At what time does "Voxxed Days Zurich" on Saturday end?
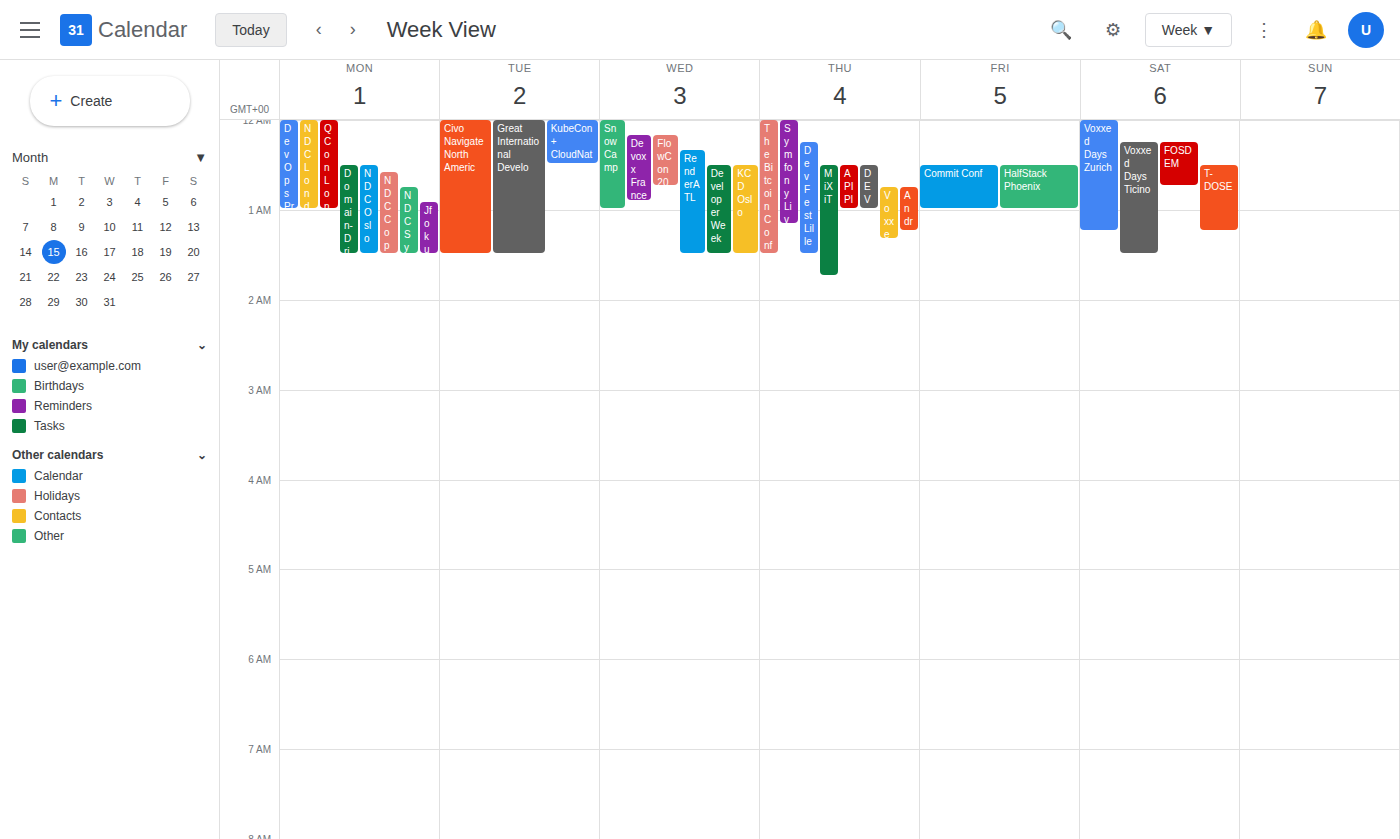
1:15 AM